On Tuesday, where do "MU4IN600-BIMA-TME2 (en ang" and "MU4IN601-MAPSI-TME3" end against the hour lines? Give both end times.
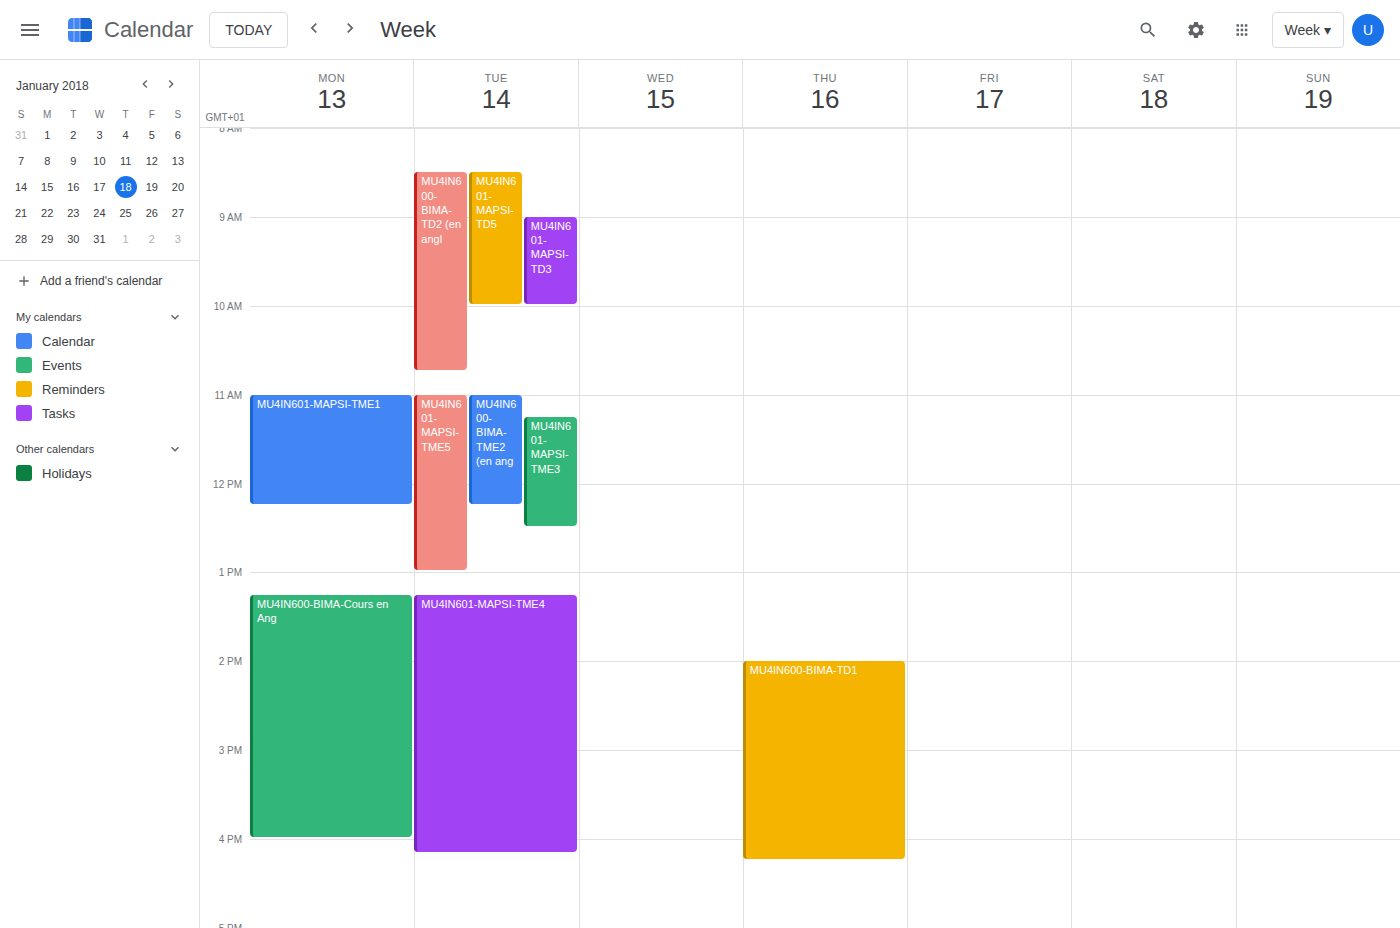
"MU4IN600-BIMA-TME2 (en ang": 12:15, neither: a quarter of the way from the 12:00 line to the 13:00 line. "MU4IN601-MAPSI-TME3": 12:30, halfway between the 12:00 and 13:00 lines.